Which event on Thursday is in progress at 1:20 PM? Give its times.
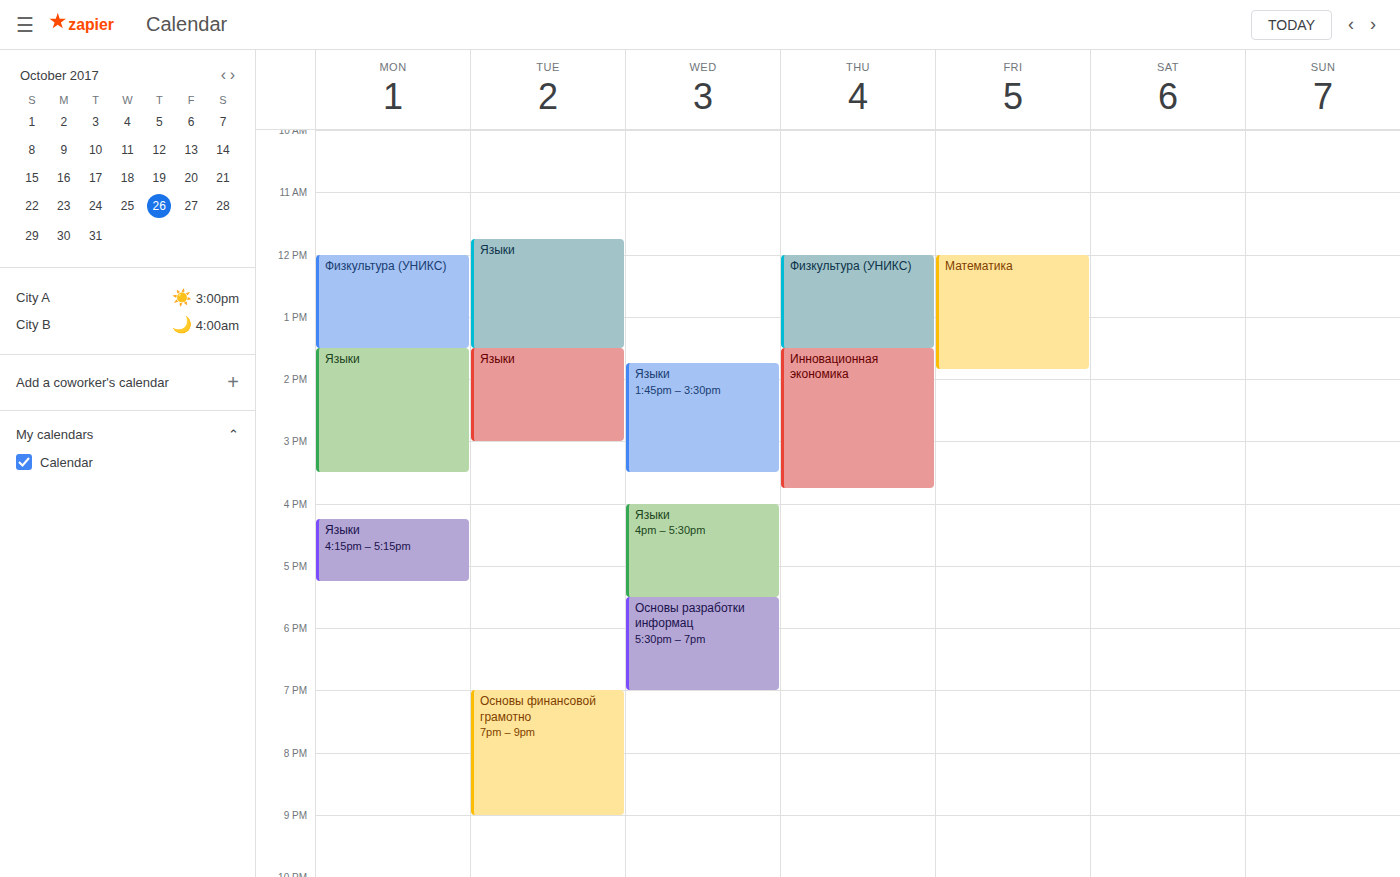
"Физкультура (УНИКС)", 12:00 PM to 1:30 PM